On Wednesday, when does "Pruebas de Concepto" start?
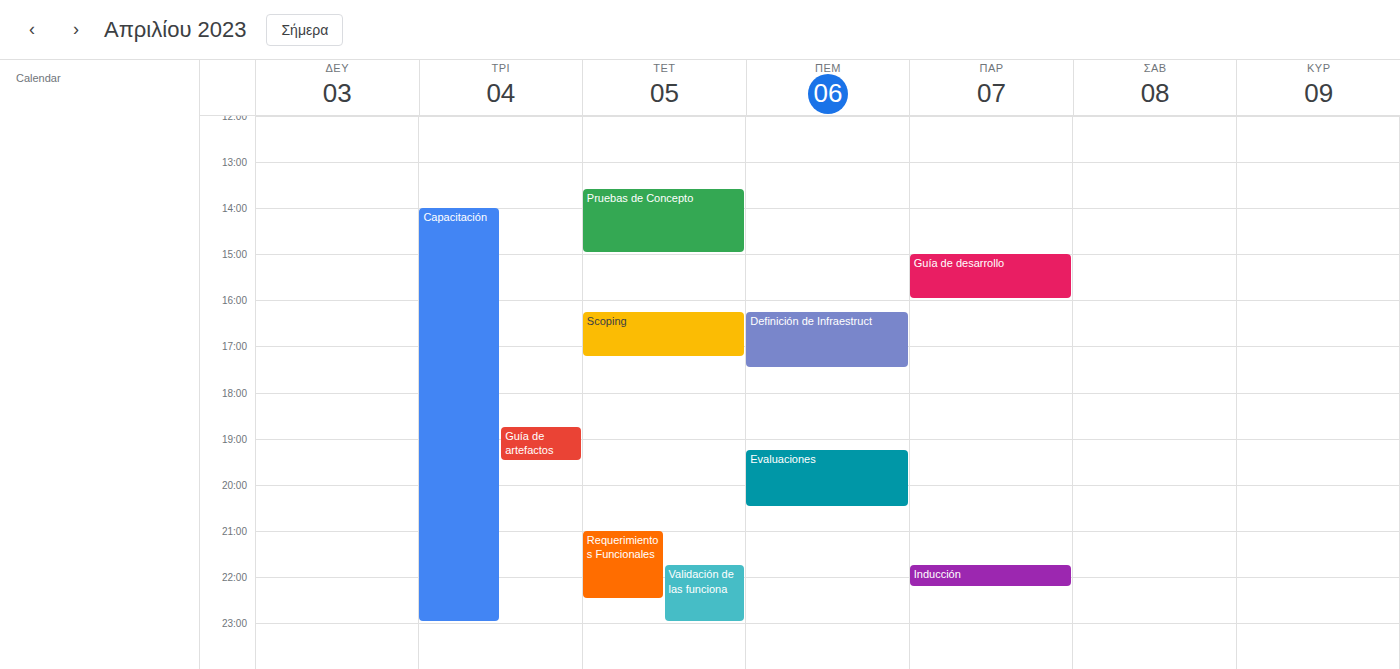
1:35 PM